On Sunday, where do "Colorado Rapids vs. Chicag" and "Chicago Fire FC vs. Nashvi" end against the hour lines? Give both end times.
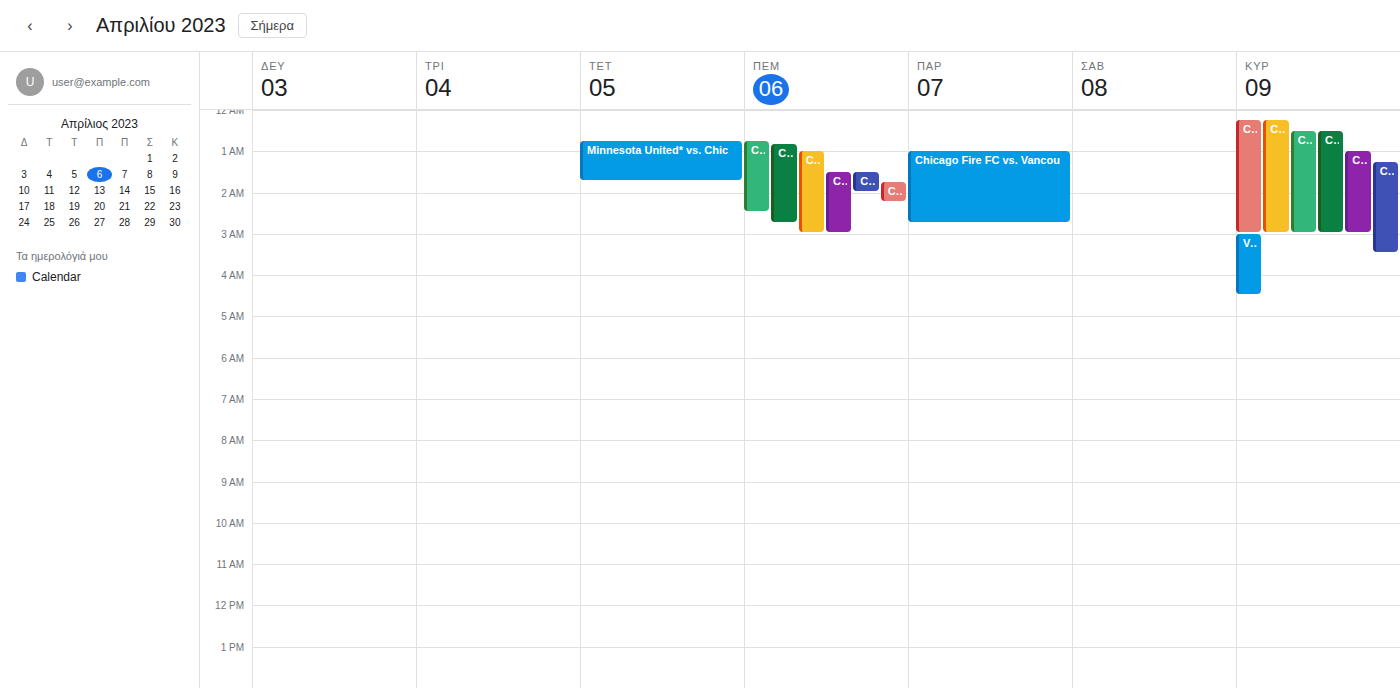
"Colorado Rapids vs. Chicag": 3:30 AM, halfway between the 3 AM and 4 AM lines. "Chicago Fire FC vs. Nashvi": 3:00 AM, exactly on the 3 AM line.